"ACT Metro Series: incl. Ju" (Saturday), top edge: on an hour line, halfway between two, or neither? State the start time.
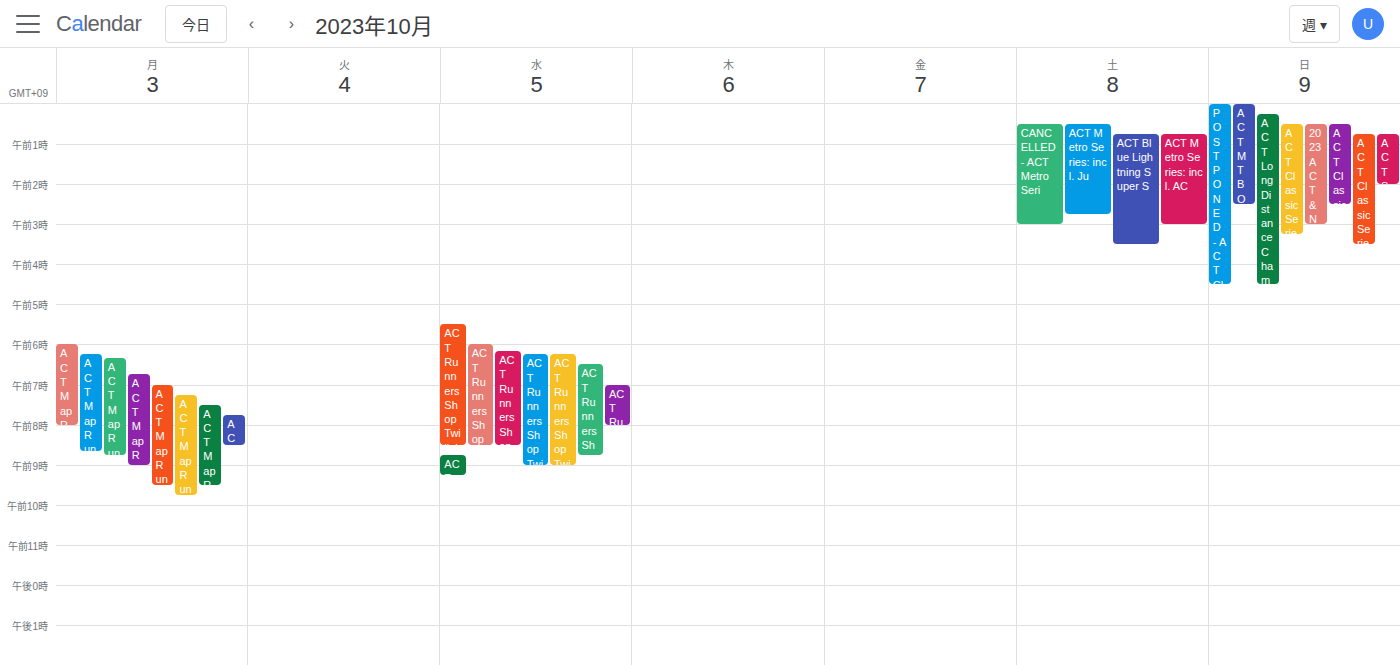
12:30 AM -- halfway between the 12 AM and 1 AM lines.